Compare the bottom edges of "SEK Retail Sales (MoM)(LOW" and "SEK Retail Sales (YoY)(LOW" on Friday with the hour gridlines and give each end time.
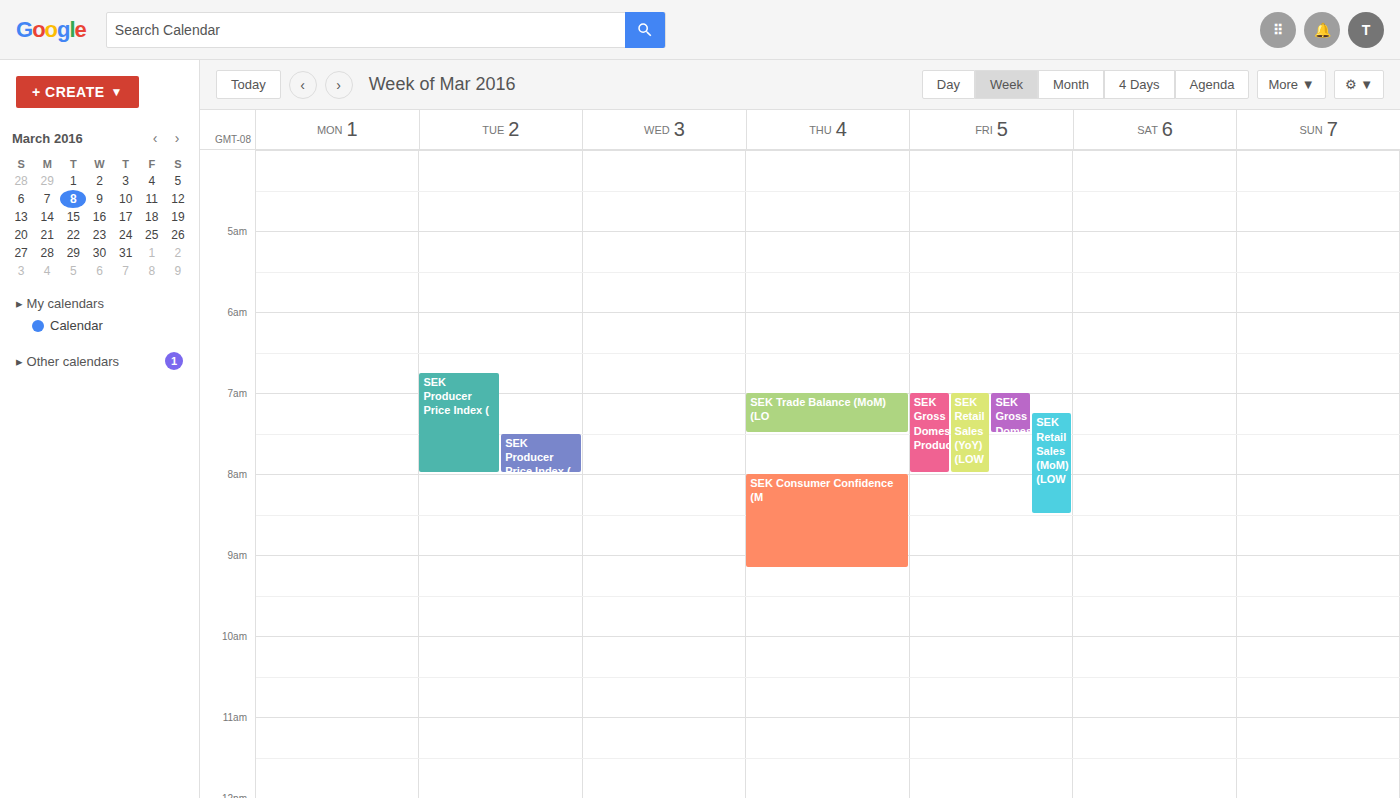
"SEK Retail Sales (MoM)(LOW": 08:30, halfway between the 08:00 and 09:00 lines. "SEK Retail Sales (YoY)(LOW": 08:00, exactly on the 08:00 line.